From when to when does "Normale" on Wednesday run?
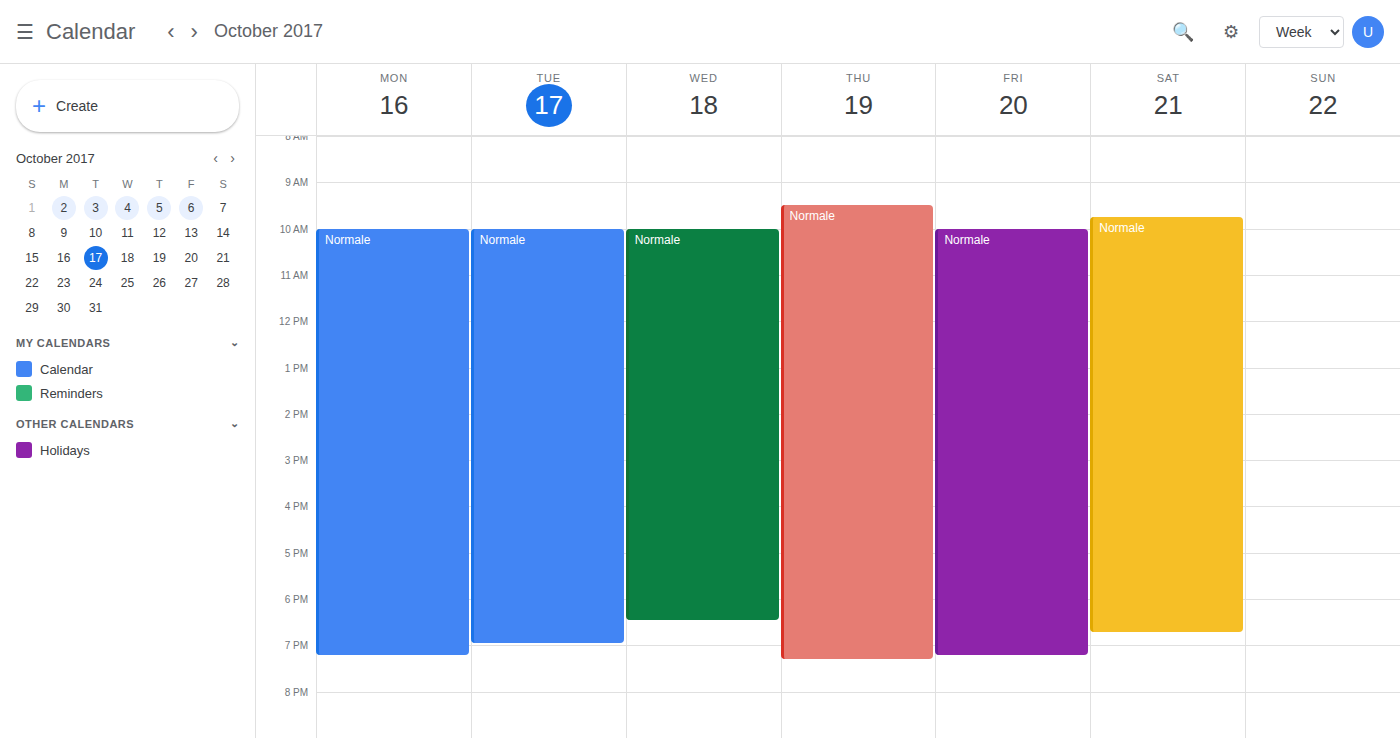
10:00 AM to 6:30 PM